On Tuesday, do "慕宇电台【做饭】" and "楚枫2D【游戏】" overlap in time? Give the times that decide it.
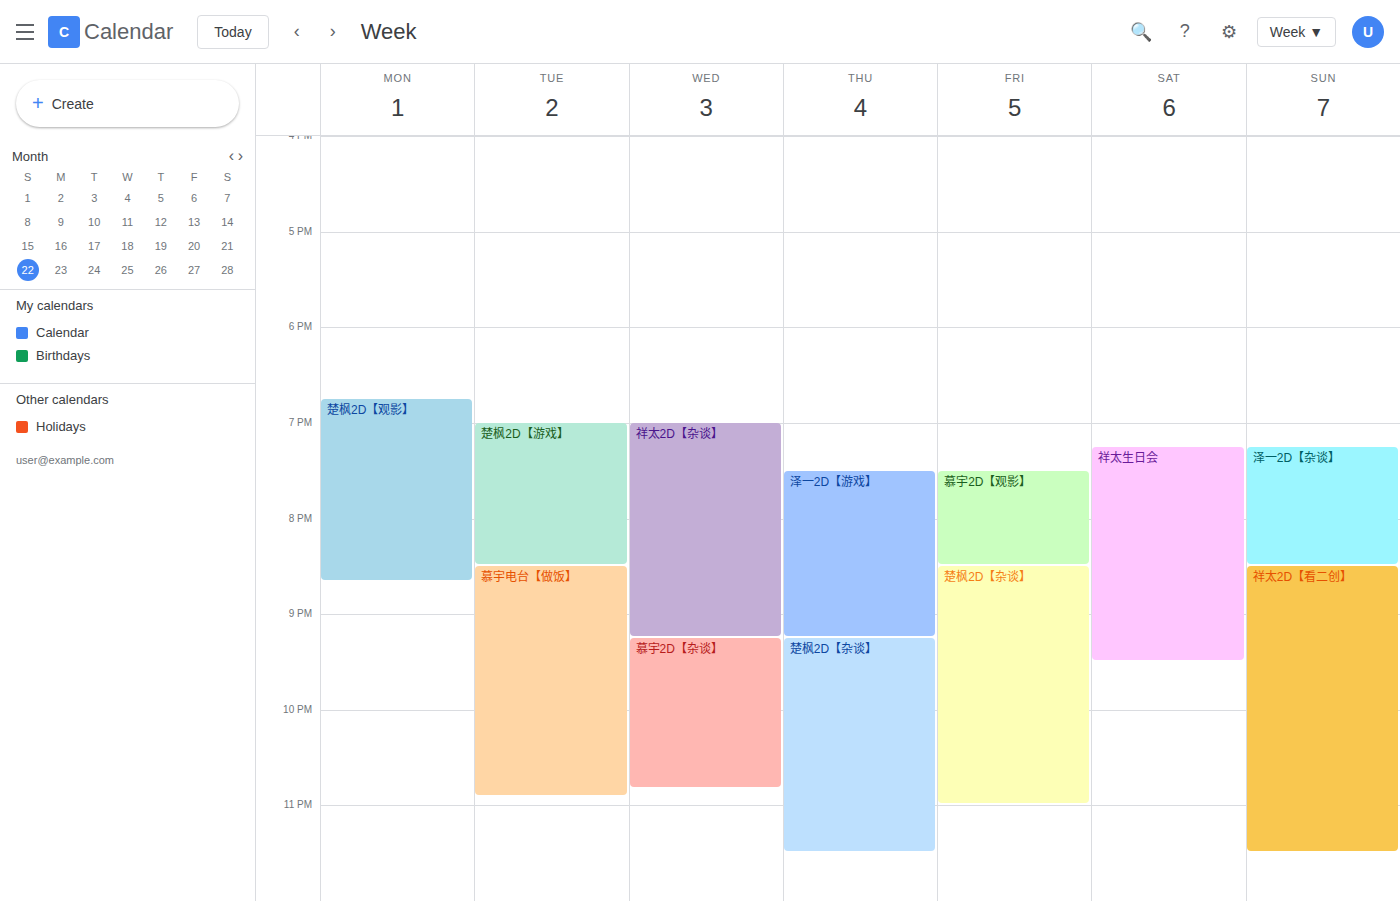
"楚枫2D【游戏】" ends at 8:30 PM, exactly when "慕宇电台【做饭】" starts -- they touch but do not overlap.